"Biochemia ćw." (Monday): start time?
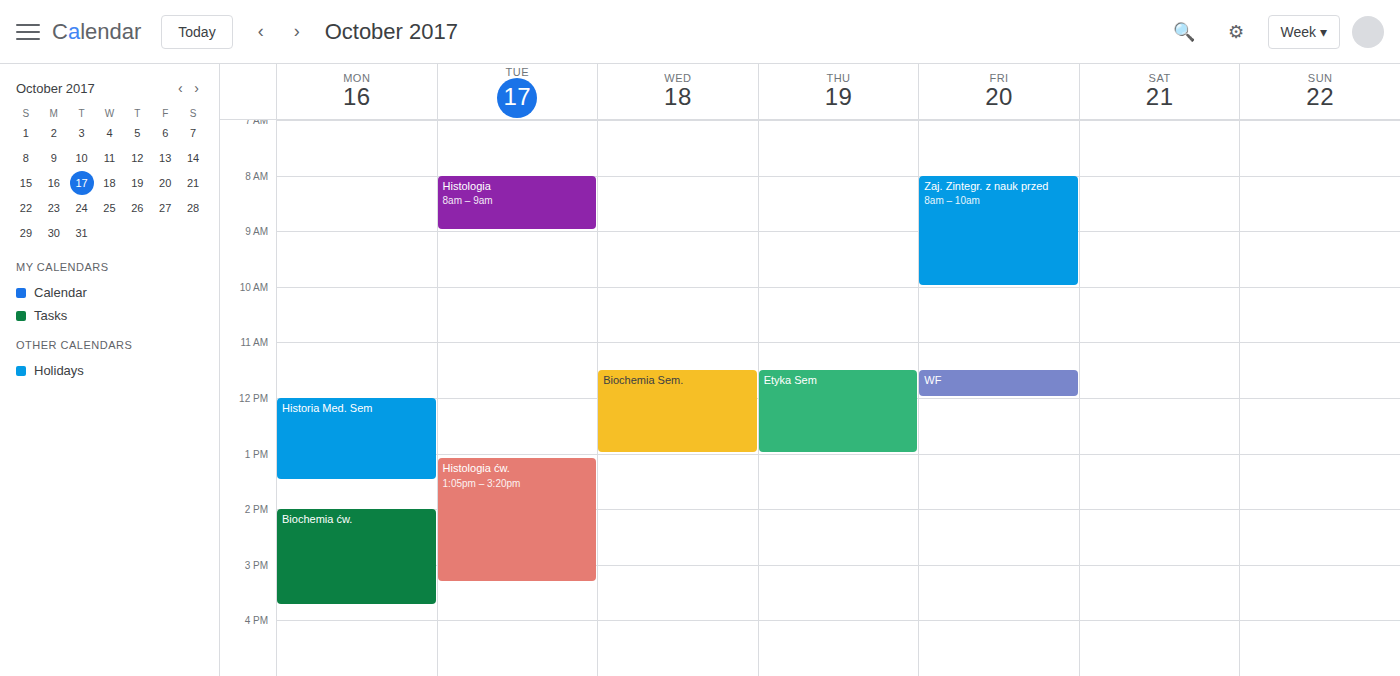
2:00 PM